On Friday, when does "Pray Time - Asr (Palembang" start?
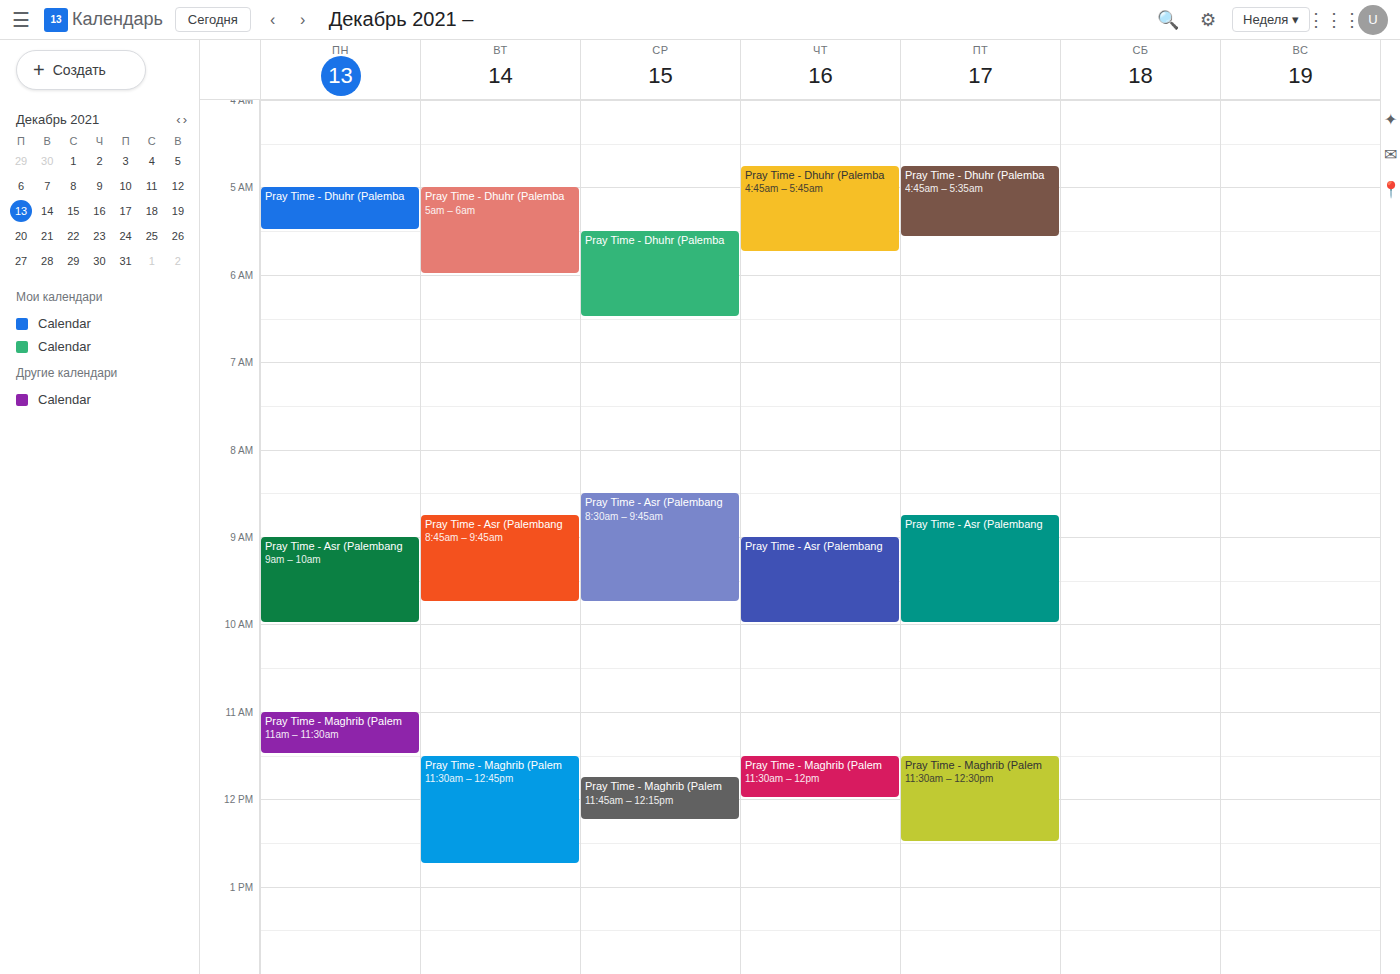
8:45 AM